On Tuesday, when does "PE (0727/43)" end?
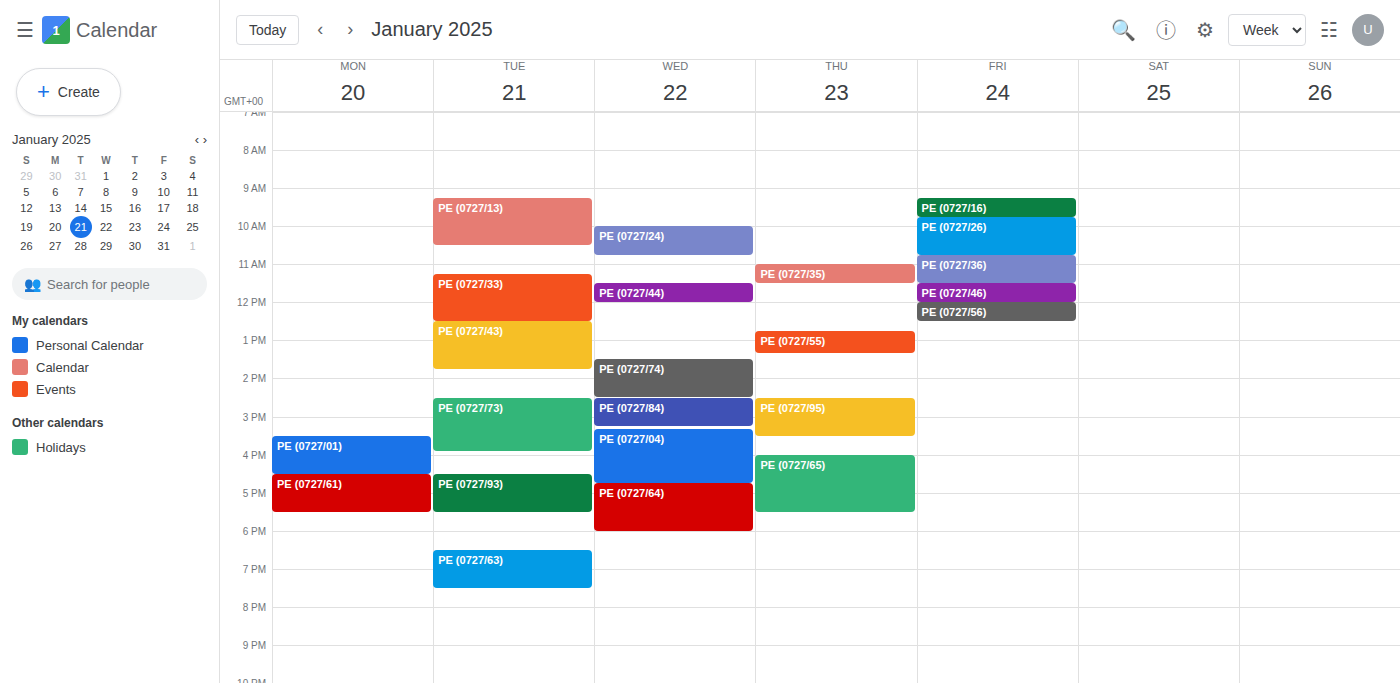
1:45 PM